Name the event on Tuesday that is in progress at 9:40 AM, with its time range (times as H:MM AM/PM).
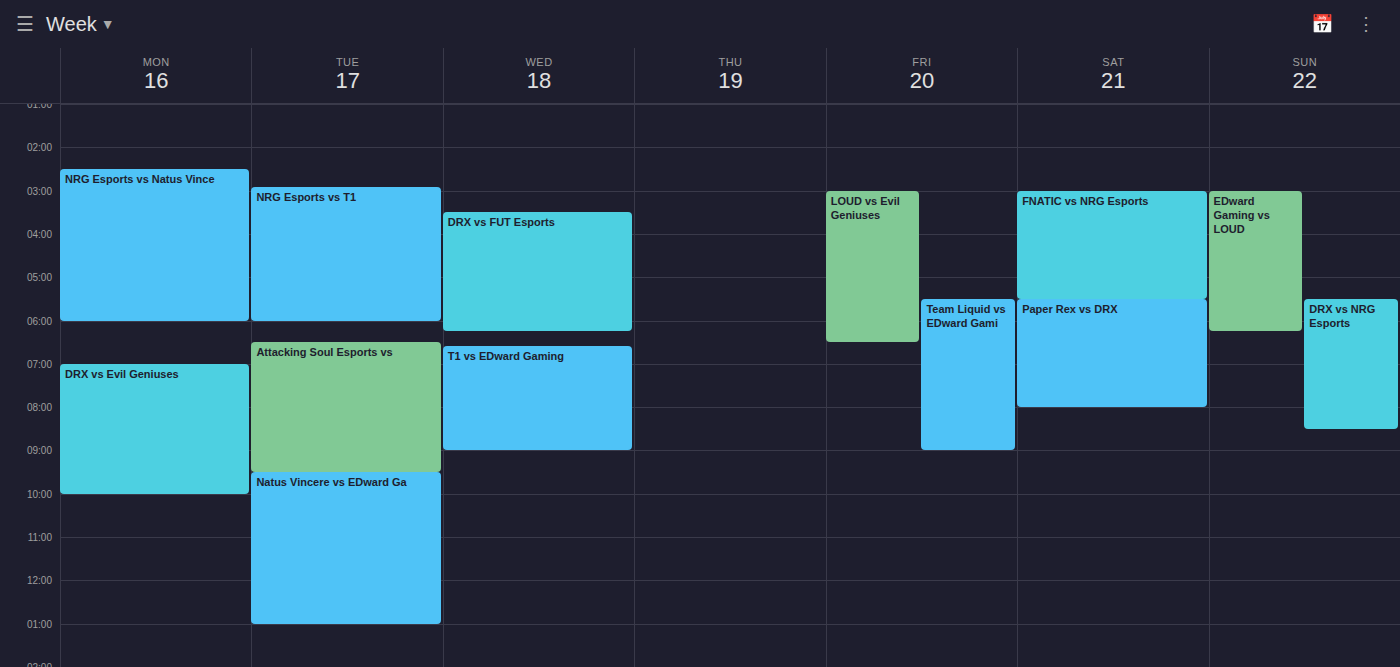
"Natus Vincere vs EDward Ga", 9:30 AM to 1:00 PM